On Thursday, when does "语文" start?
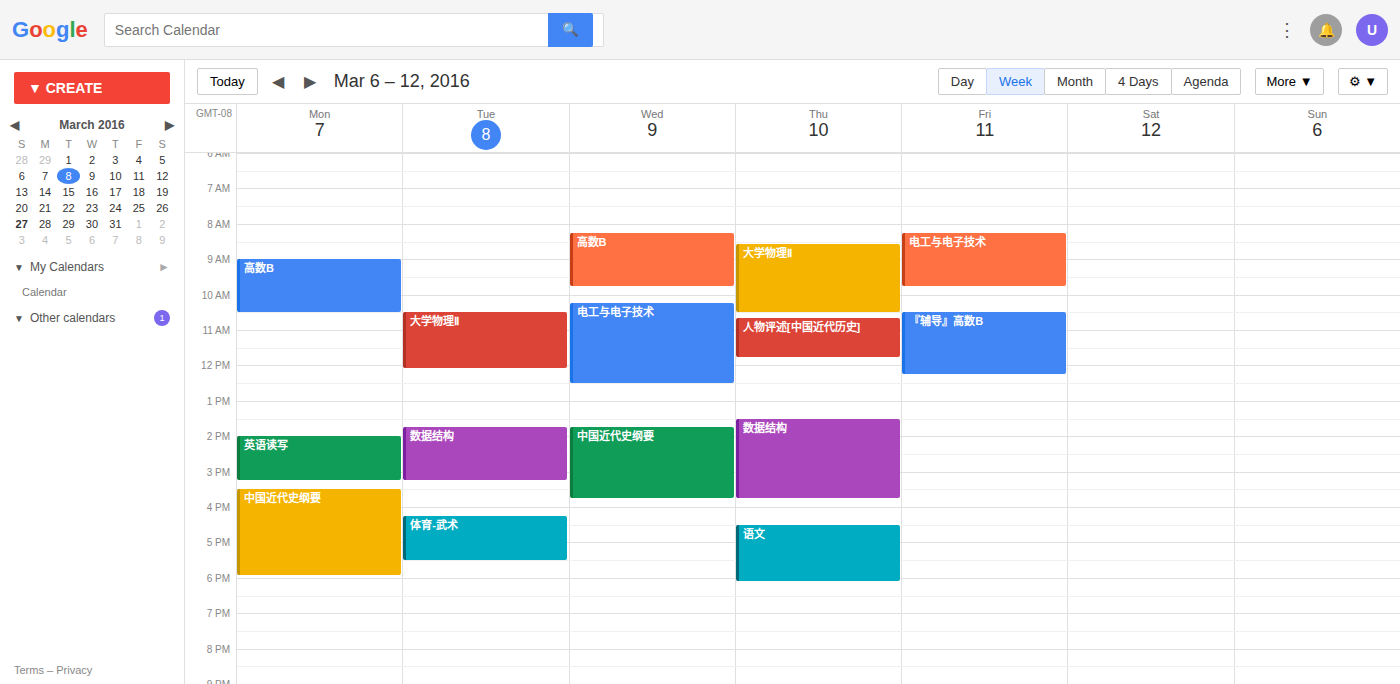
4:30 PM